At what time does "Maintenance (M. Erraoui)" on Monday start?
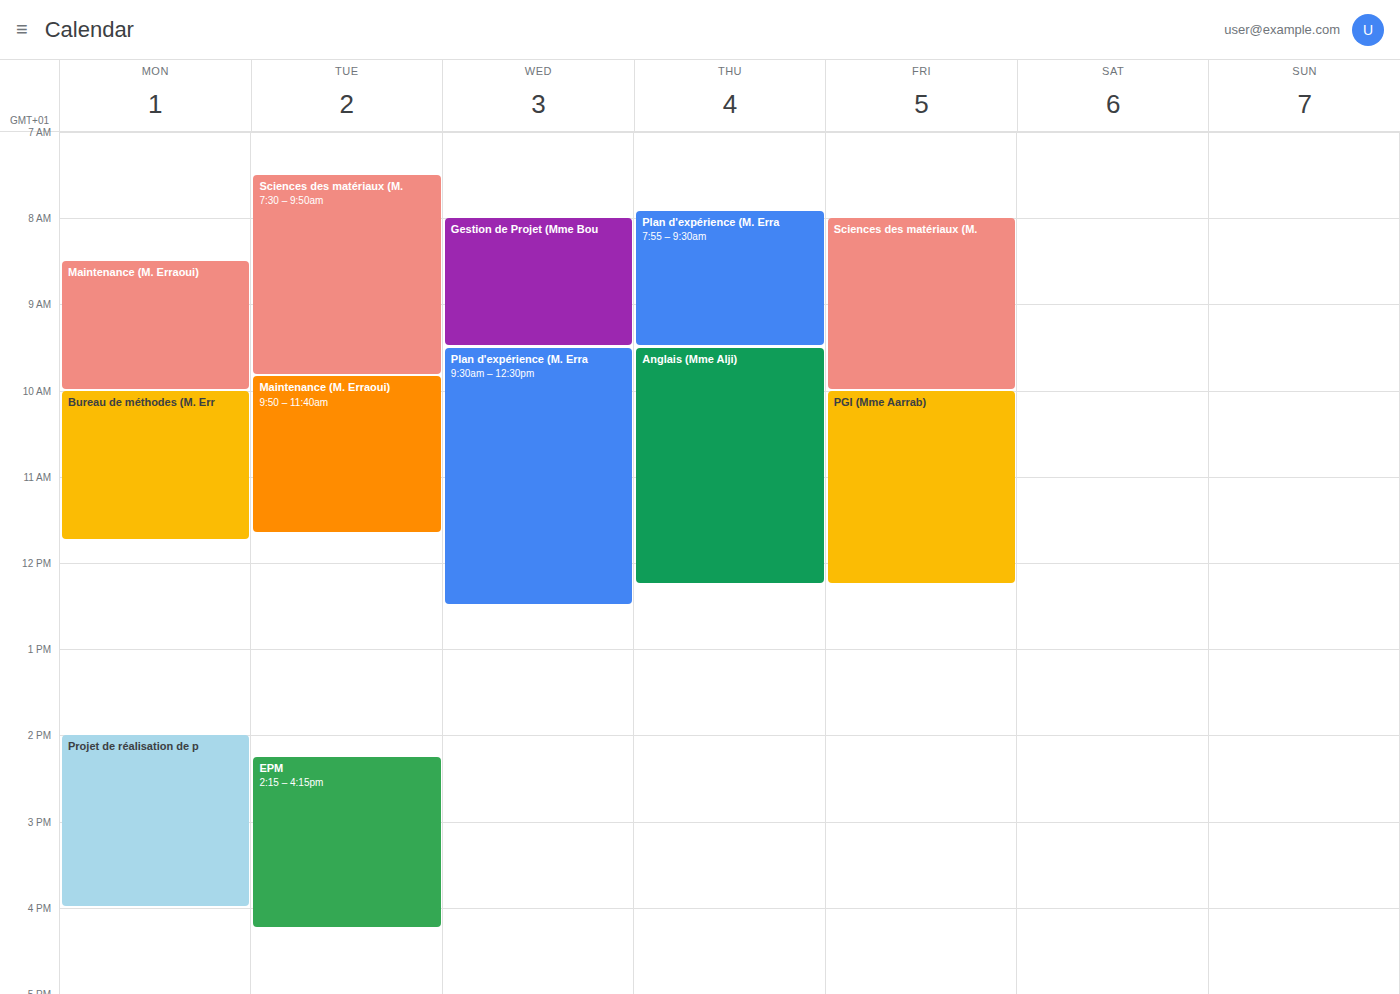
8:30 AM